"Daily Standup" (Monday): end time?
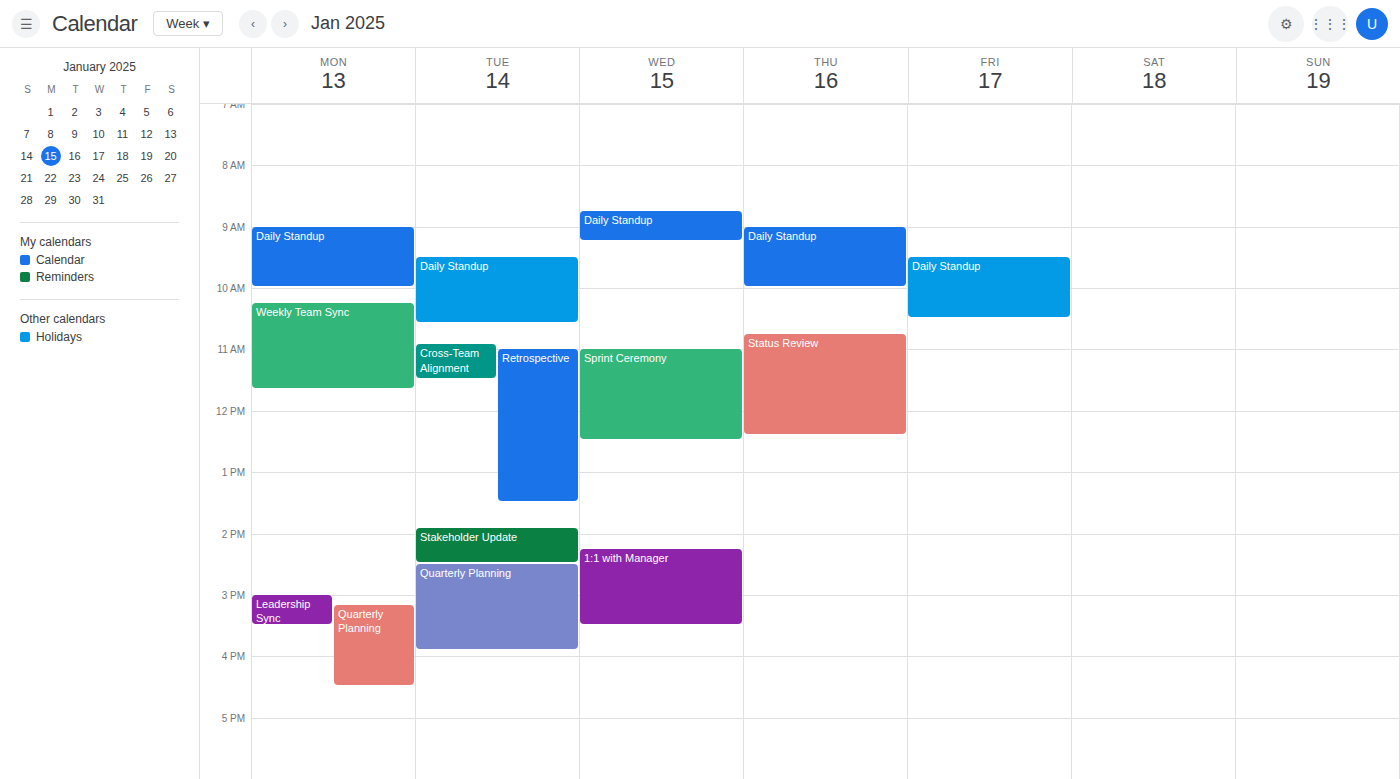
10:00 AM